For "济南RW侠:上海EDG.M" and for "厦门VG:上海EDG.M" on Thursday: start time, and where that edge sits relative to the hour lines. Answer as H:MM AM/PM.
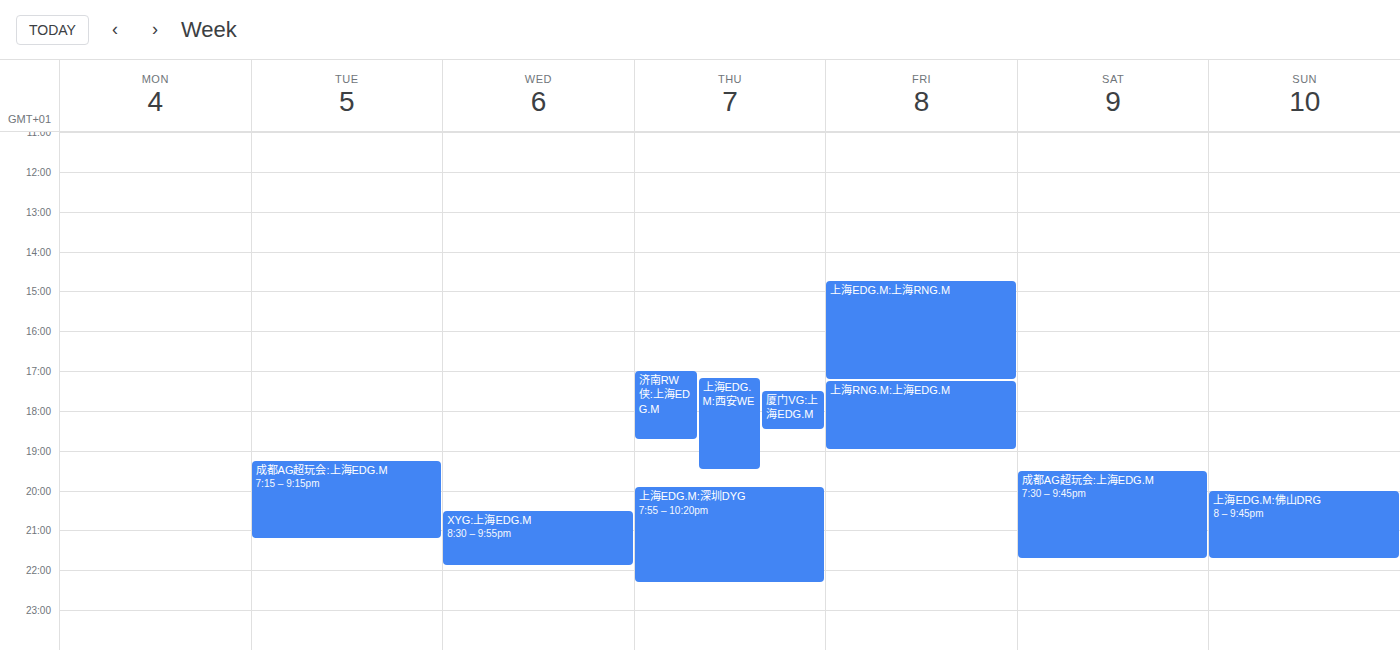
"济南RW侠:上海EDG.M": 5:00 PM, exactly on the 5 PM line. "厦门VG:上海EDG.M": 5:30 PM, halfway between the 5 PM and 6 PM lines.